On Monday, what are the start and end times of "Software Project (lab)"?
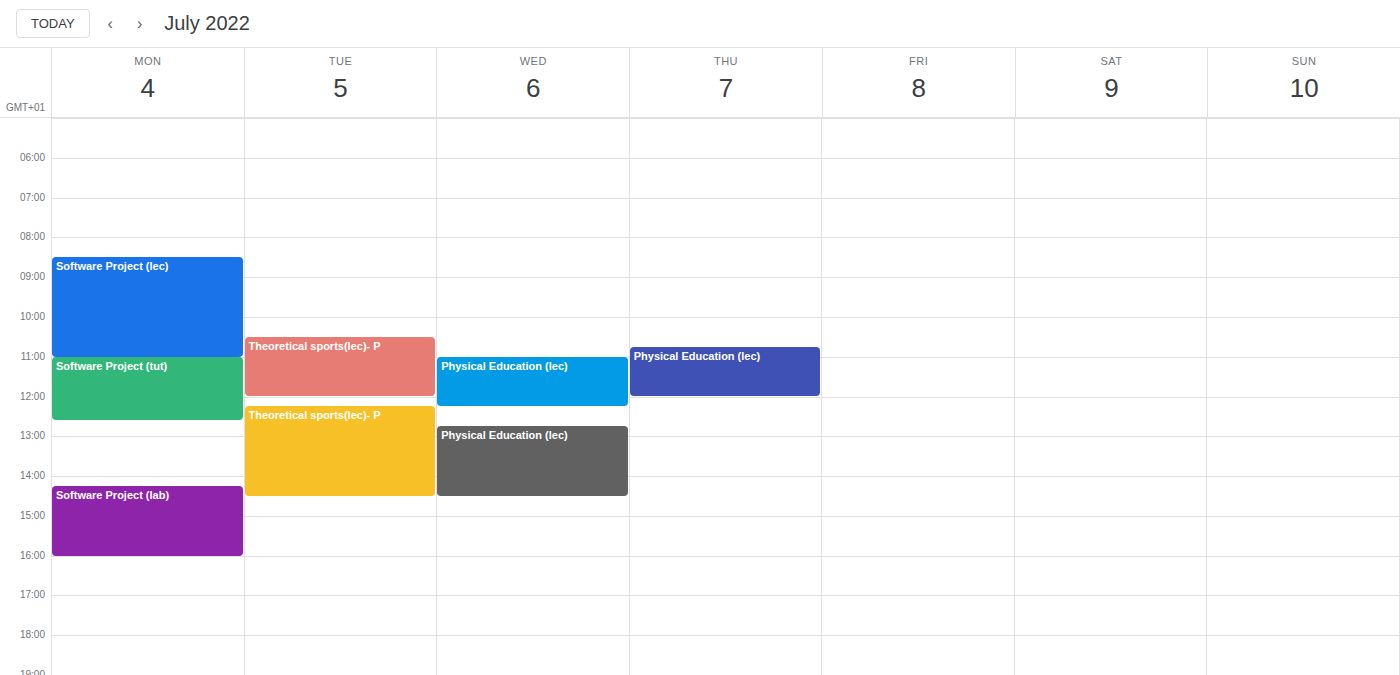
2:15 PM to 4:00 PM